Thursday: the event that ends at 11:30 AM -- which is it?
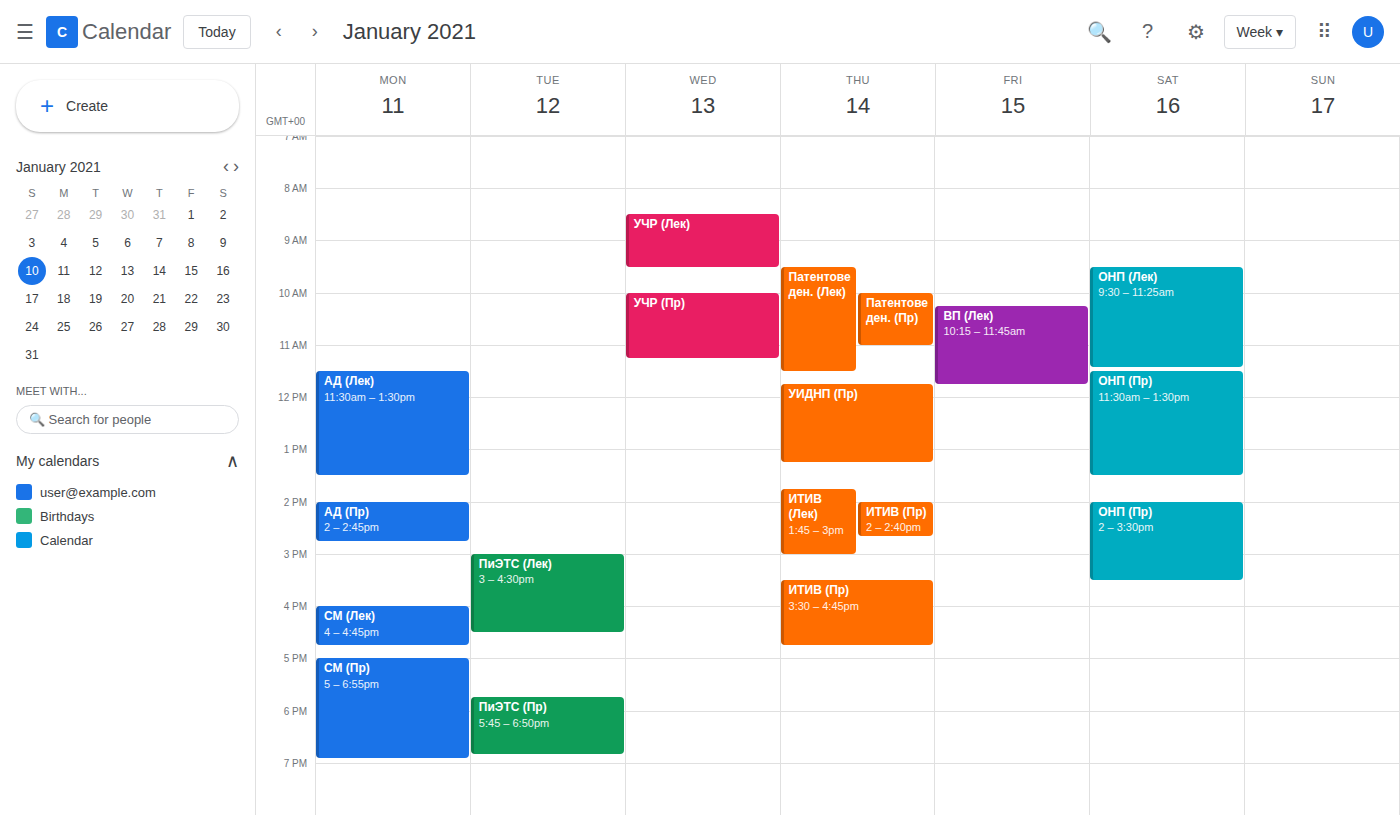
"Патентоведен. (Лек)"